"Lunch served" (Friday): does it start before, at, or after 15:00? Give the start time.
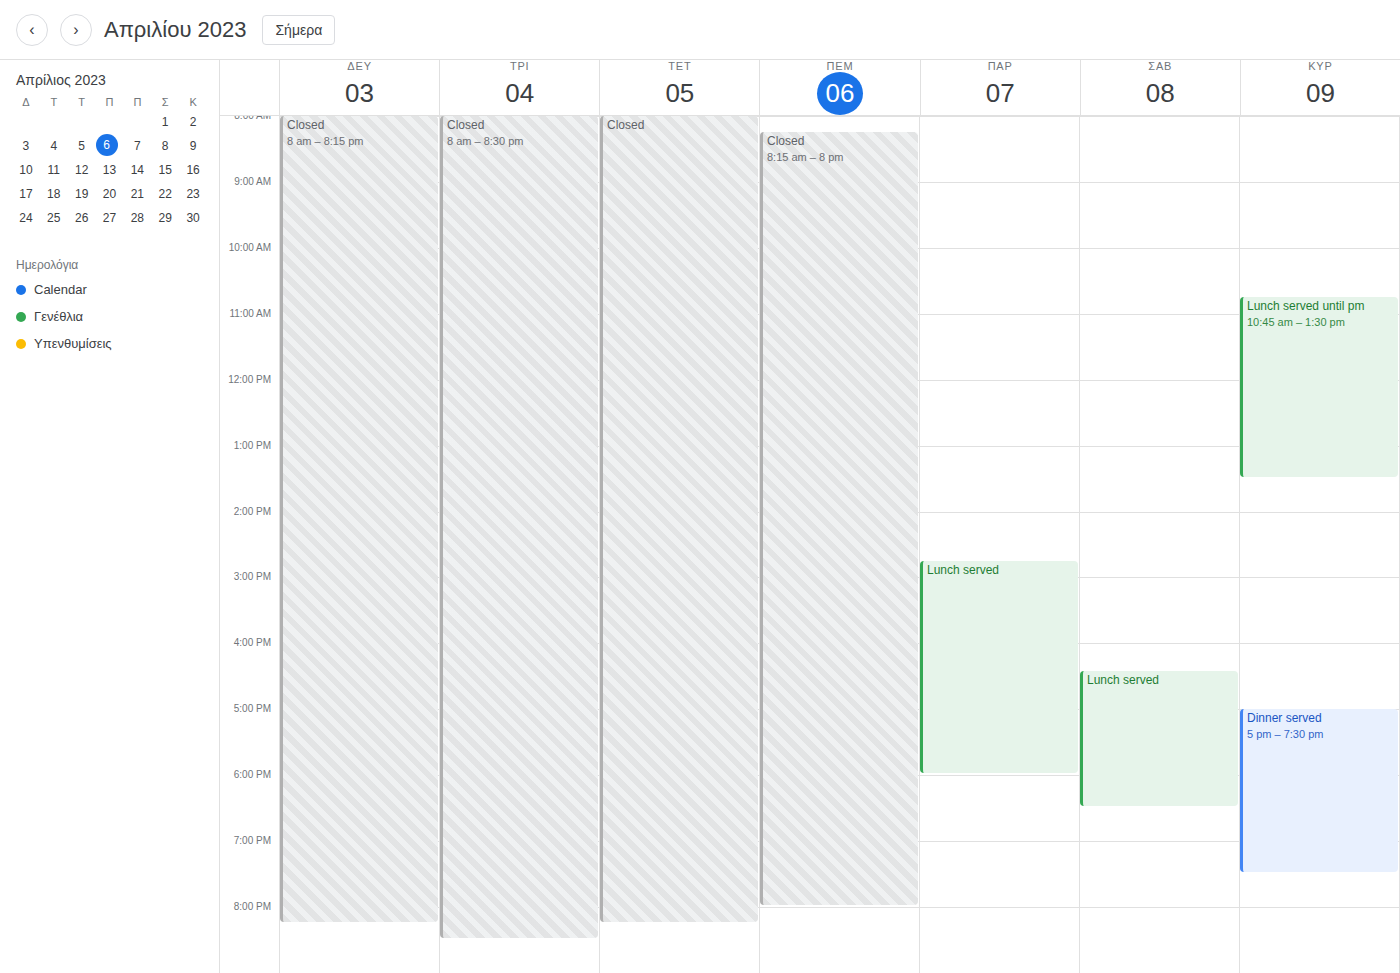
14:45 -- before 15:00, 15 minutes above the 15:00 line.